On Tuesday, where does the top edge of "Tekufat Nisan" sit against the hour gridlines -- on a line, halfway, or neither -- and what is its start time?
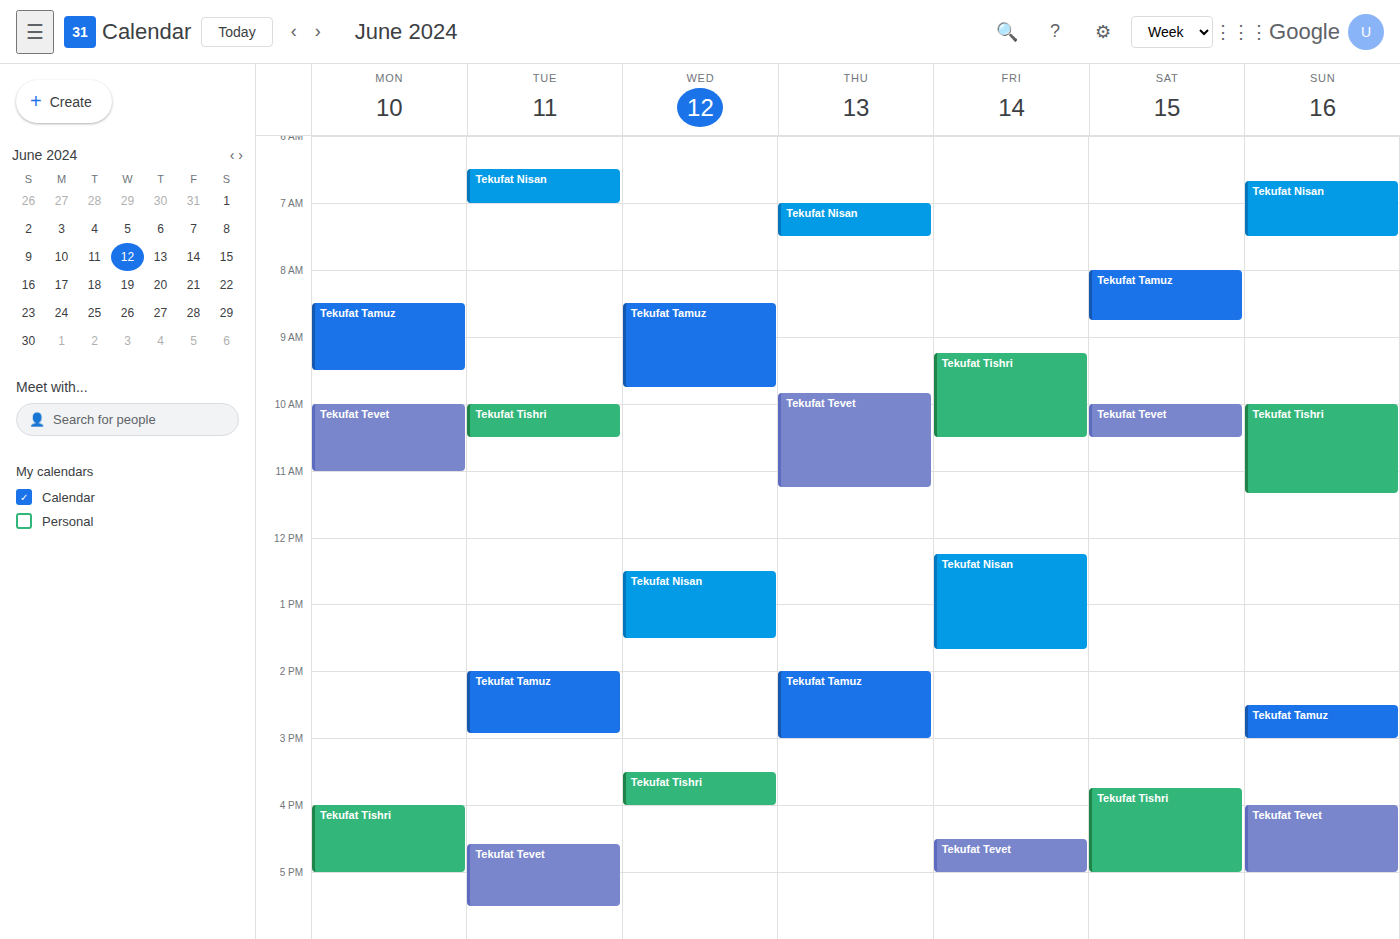
6:30 AM -- halfway between the 6 AM and 7 AM lines.